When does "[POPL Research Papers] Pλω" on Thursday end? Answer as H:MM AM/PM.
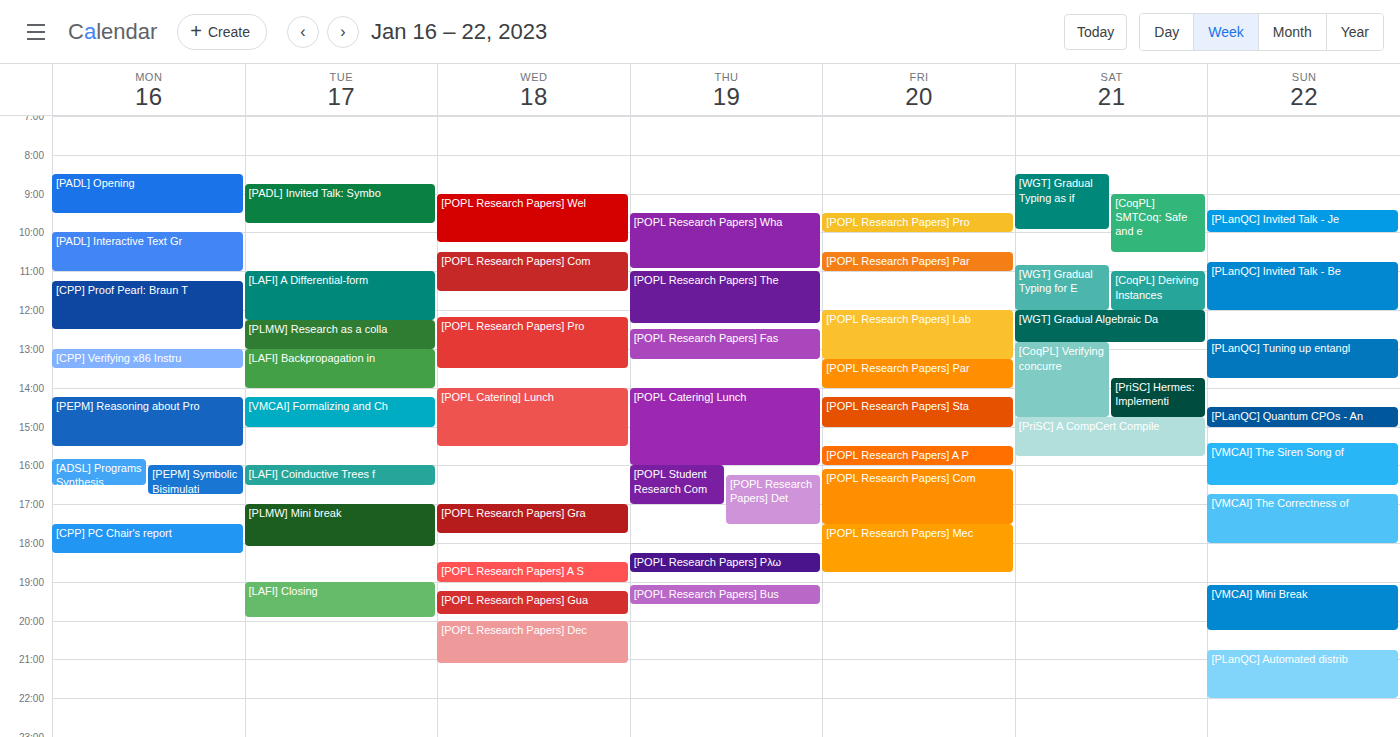
6:45 PM